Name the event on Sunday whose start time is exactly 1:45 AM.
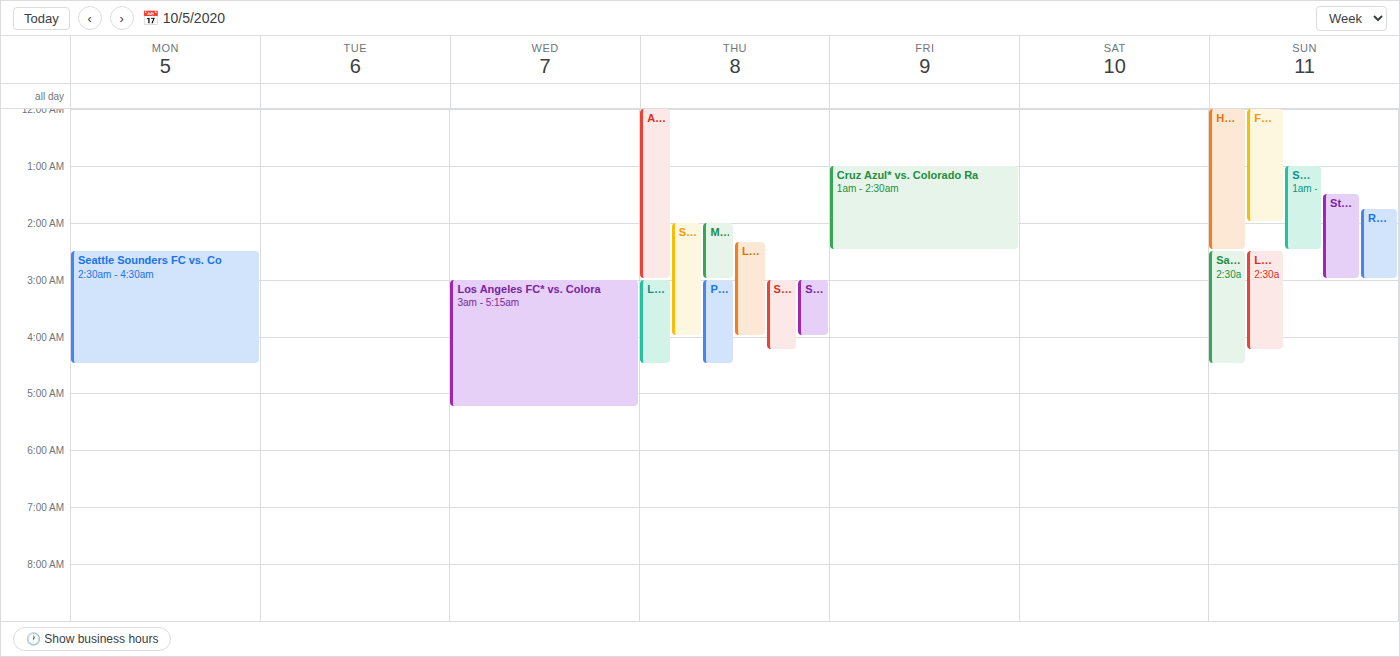
"Real Salt Lake vs. Colorad"